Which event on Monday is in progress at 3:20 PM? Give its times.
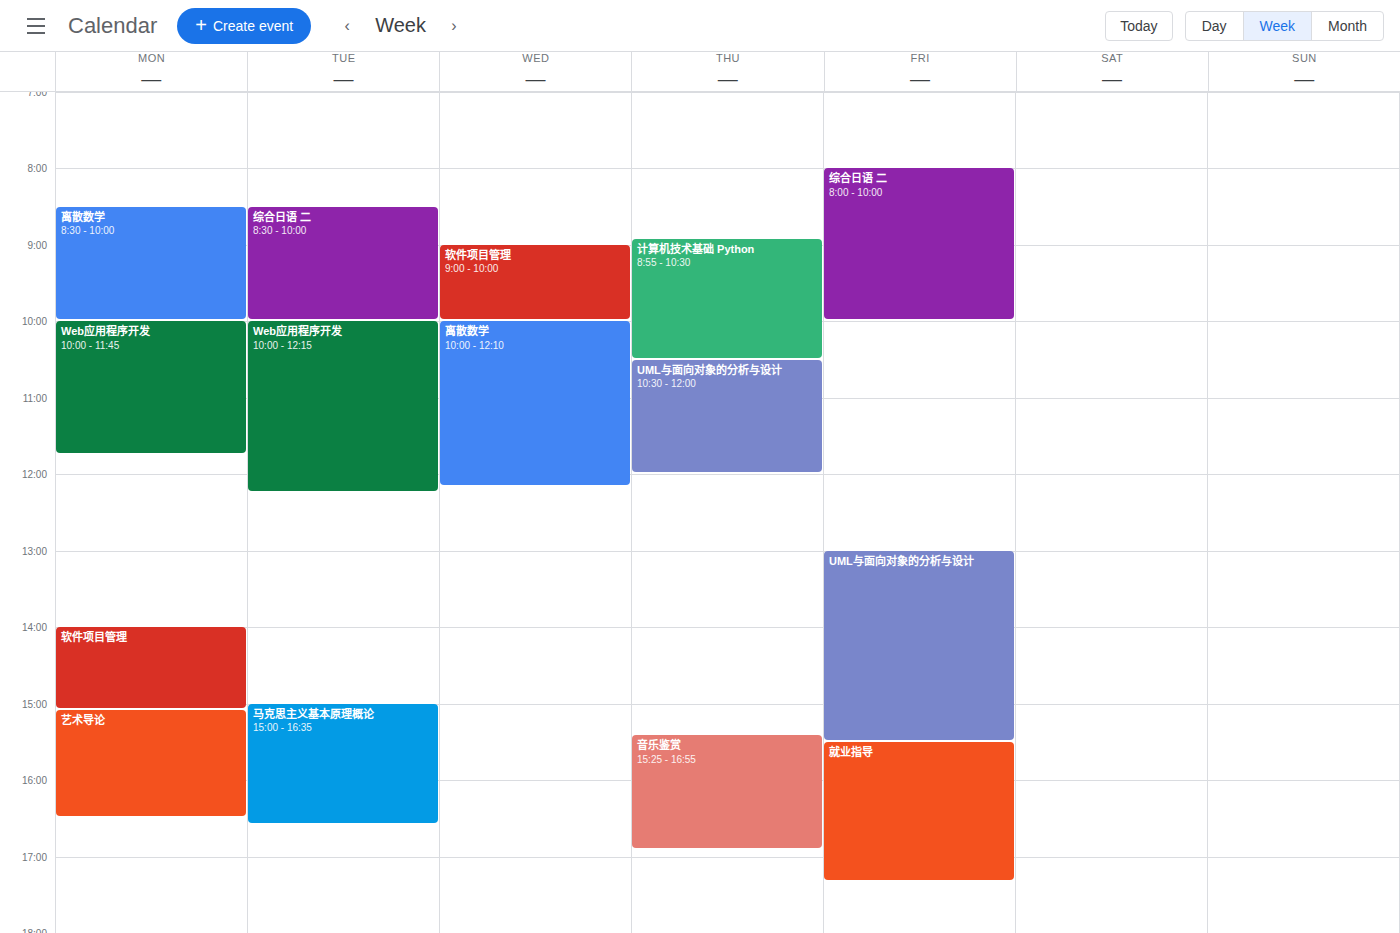
"艺术导论", 3:05 PM to 4:30 PM